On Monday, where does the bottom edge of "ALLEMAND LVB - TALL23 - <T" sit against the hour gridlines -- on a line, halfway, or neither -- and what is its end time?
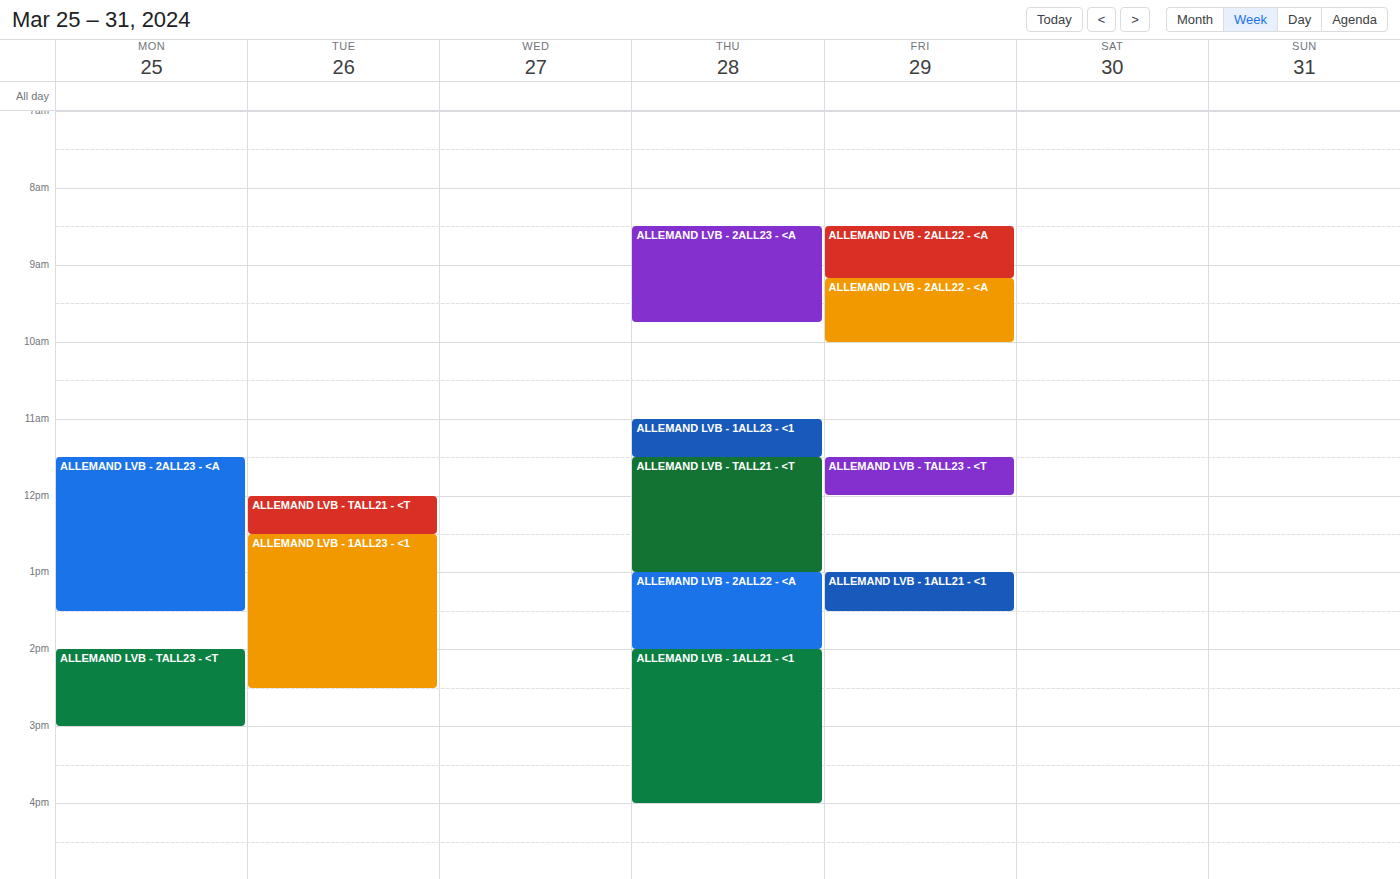
3:00 PM -- exactly on the 3 PM line.